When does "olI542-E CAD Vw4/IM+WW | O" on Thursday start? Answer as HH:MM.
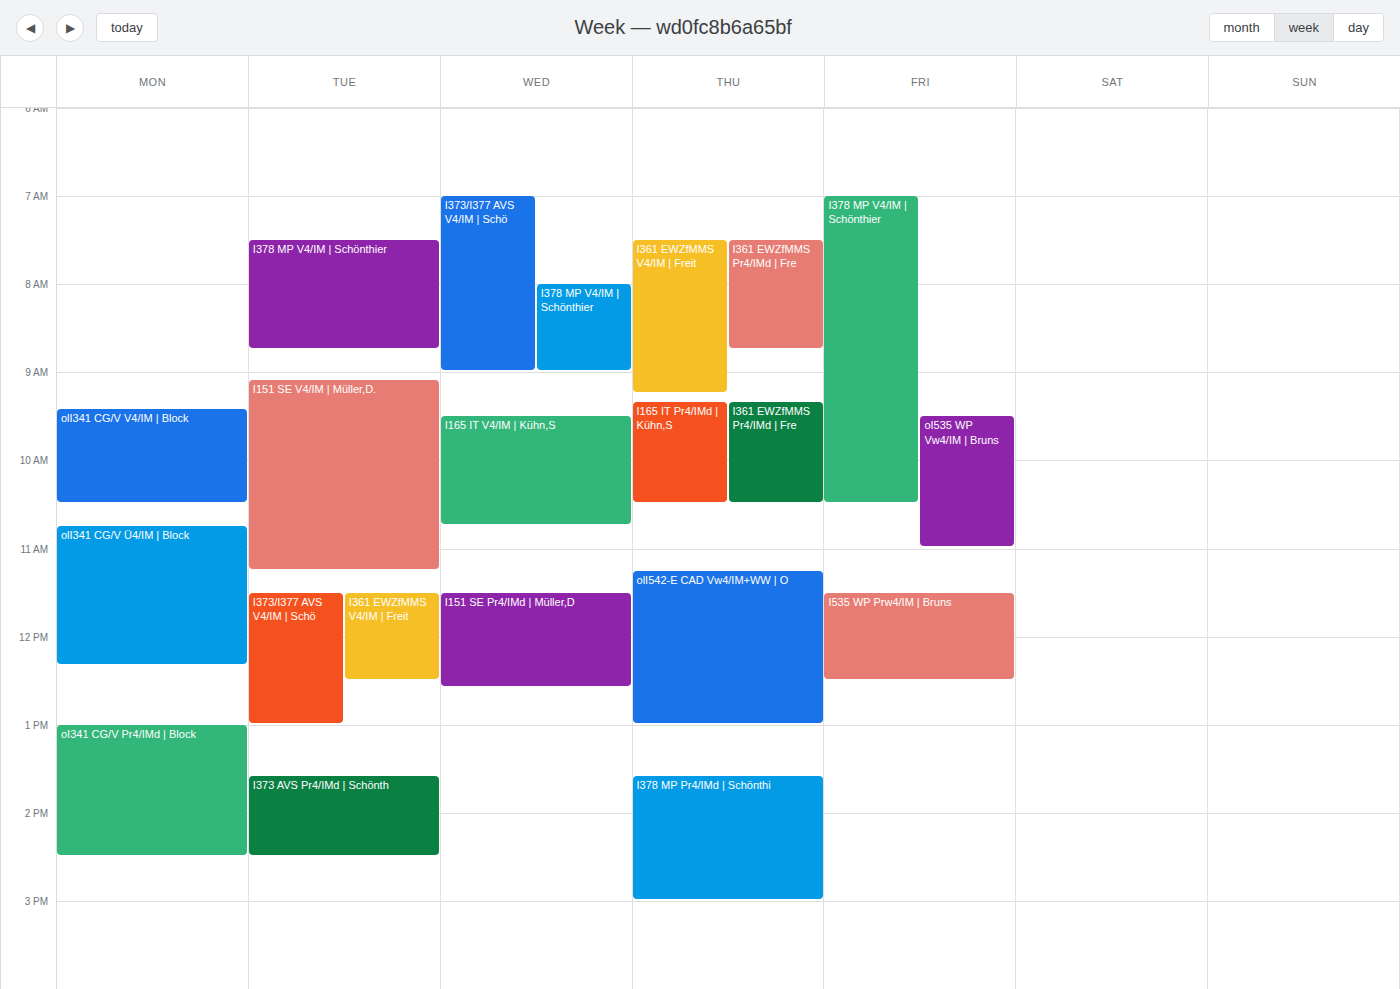
11:15